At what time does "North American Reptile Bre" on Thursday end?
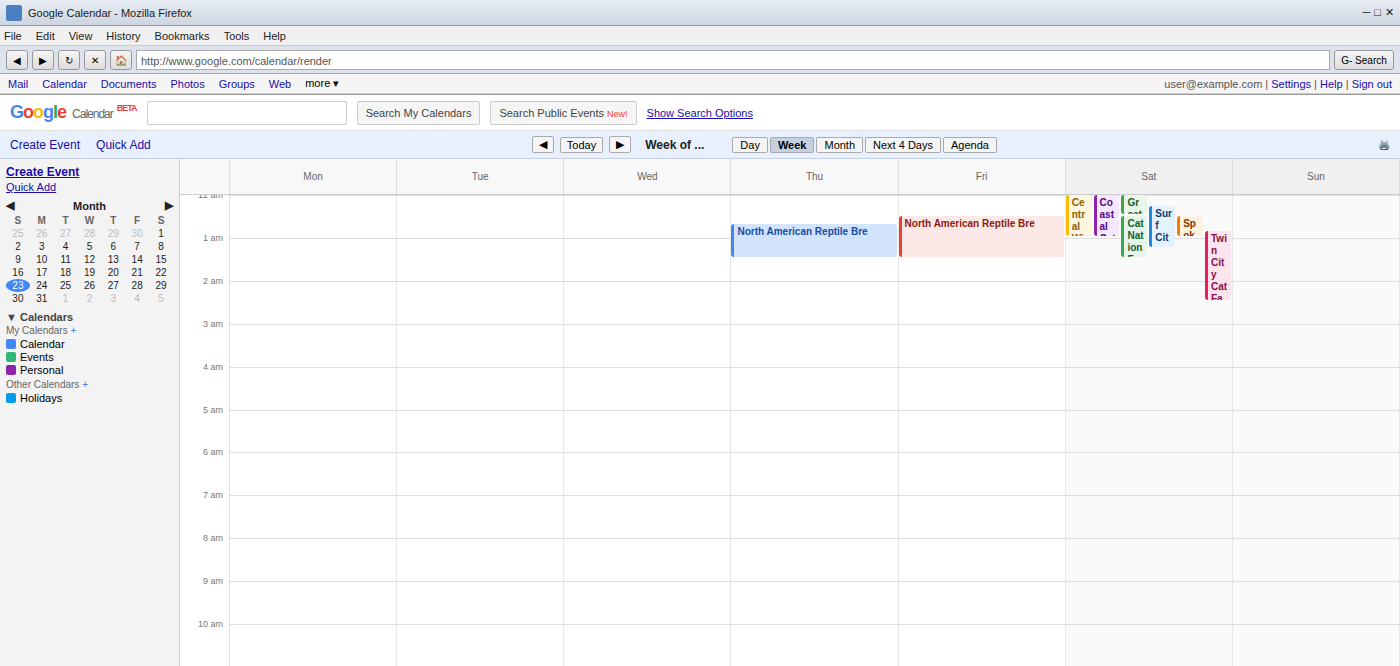
1:30 AM